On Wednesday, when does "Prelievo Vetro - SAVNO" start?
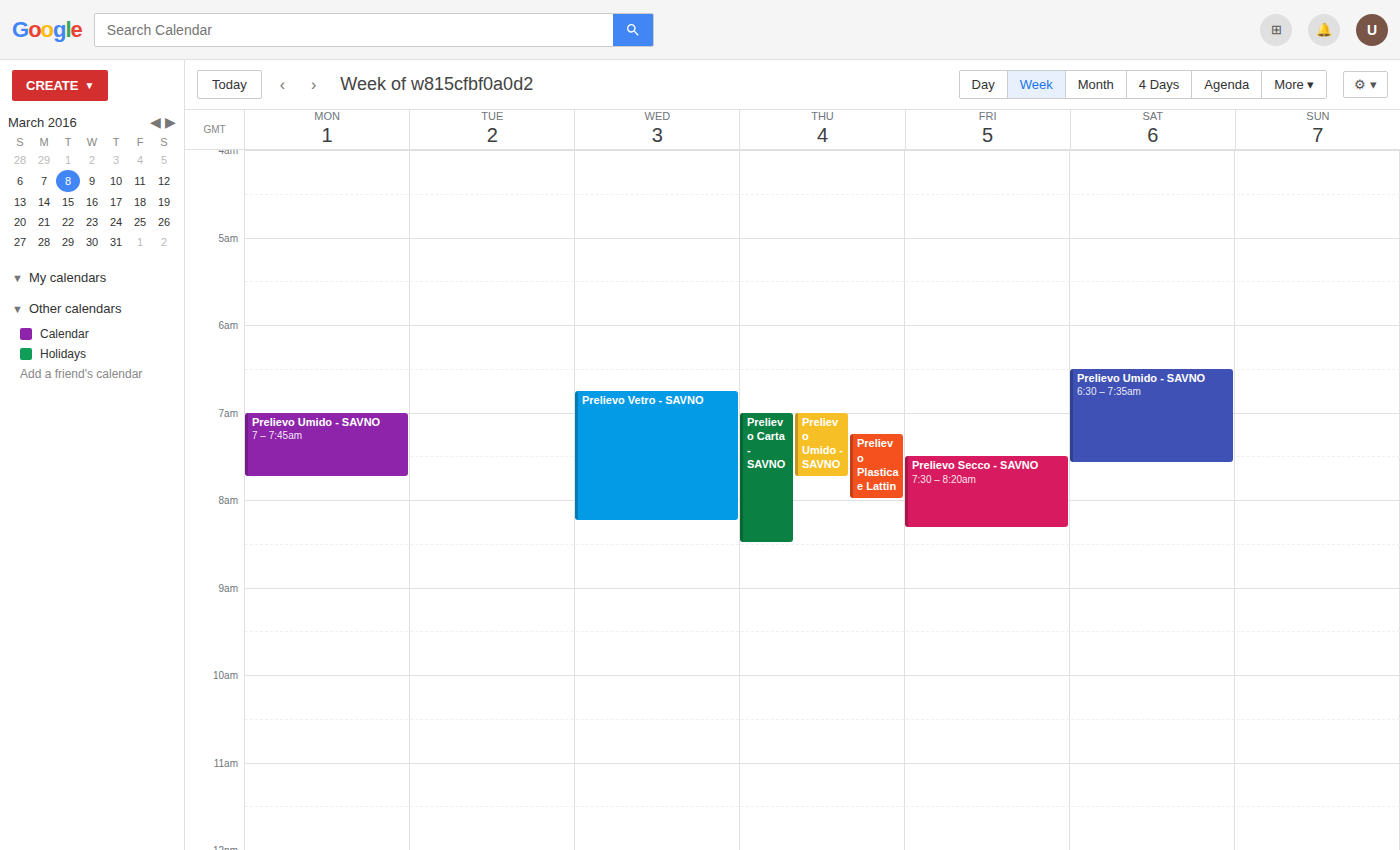
6:45 AM